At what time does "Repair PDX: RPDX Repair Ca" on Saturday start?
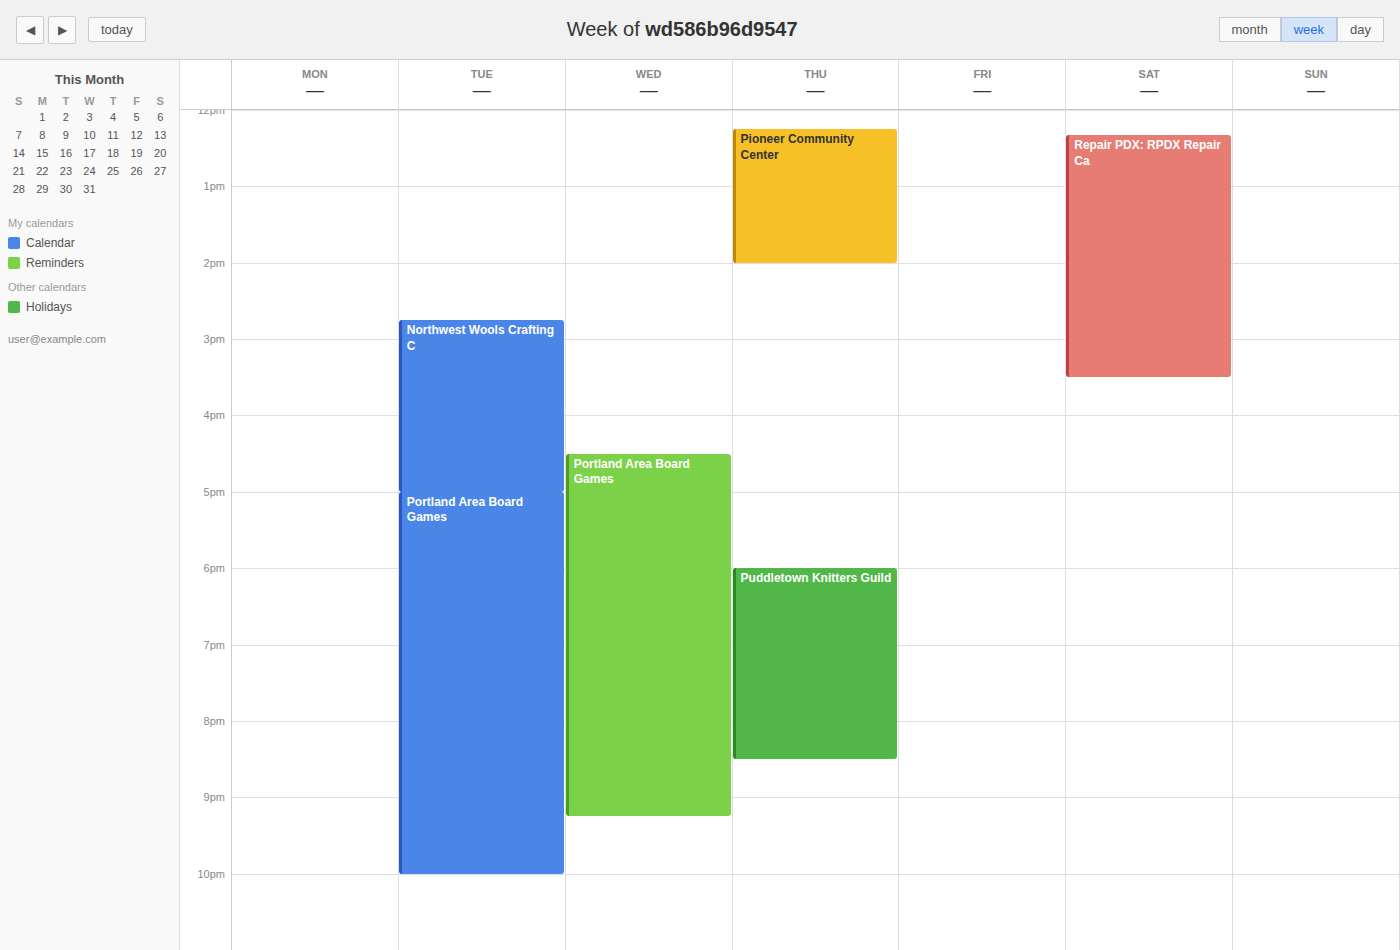
12:20 PM